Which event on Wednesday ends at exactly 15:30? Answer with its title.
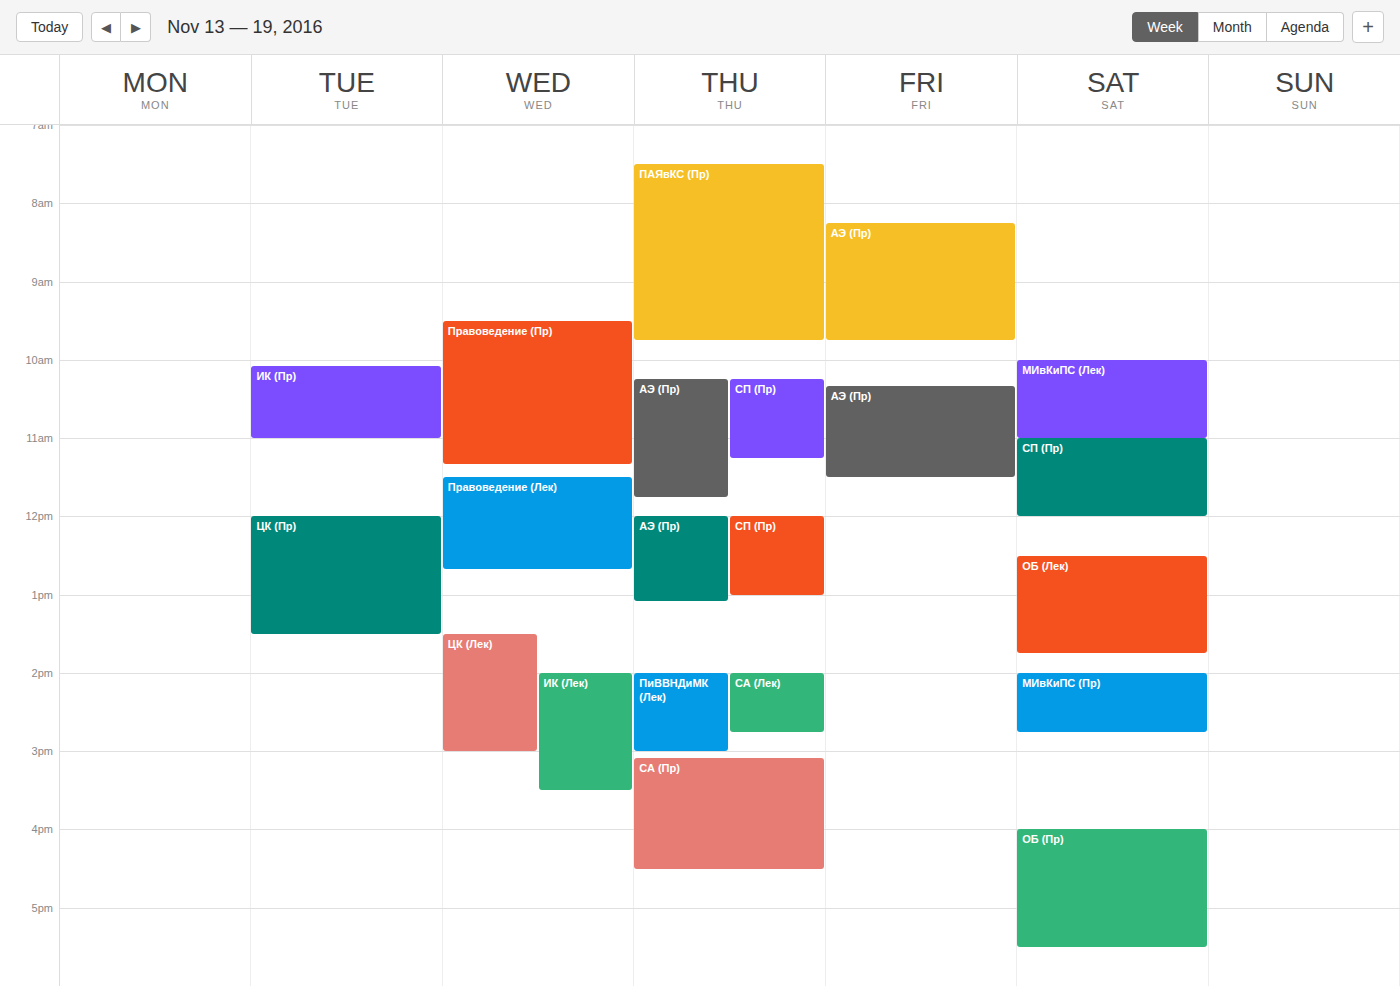
"ИК (Лек)"